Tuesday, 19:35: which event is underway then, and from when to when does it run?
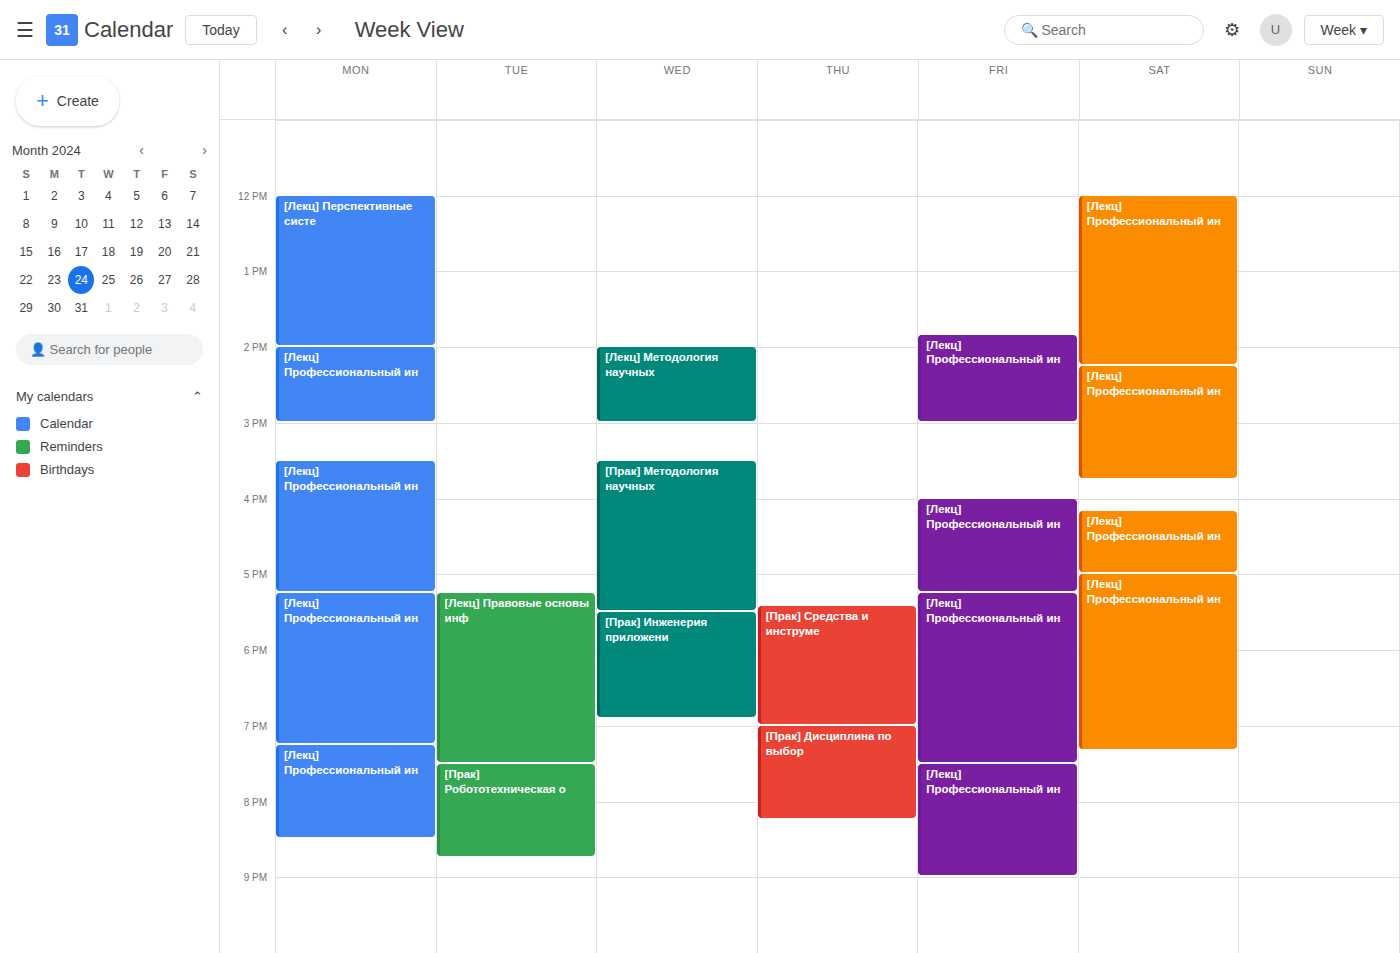
"[Прак] Робототехническая о", 19:30 to 20:45